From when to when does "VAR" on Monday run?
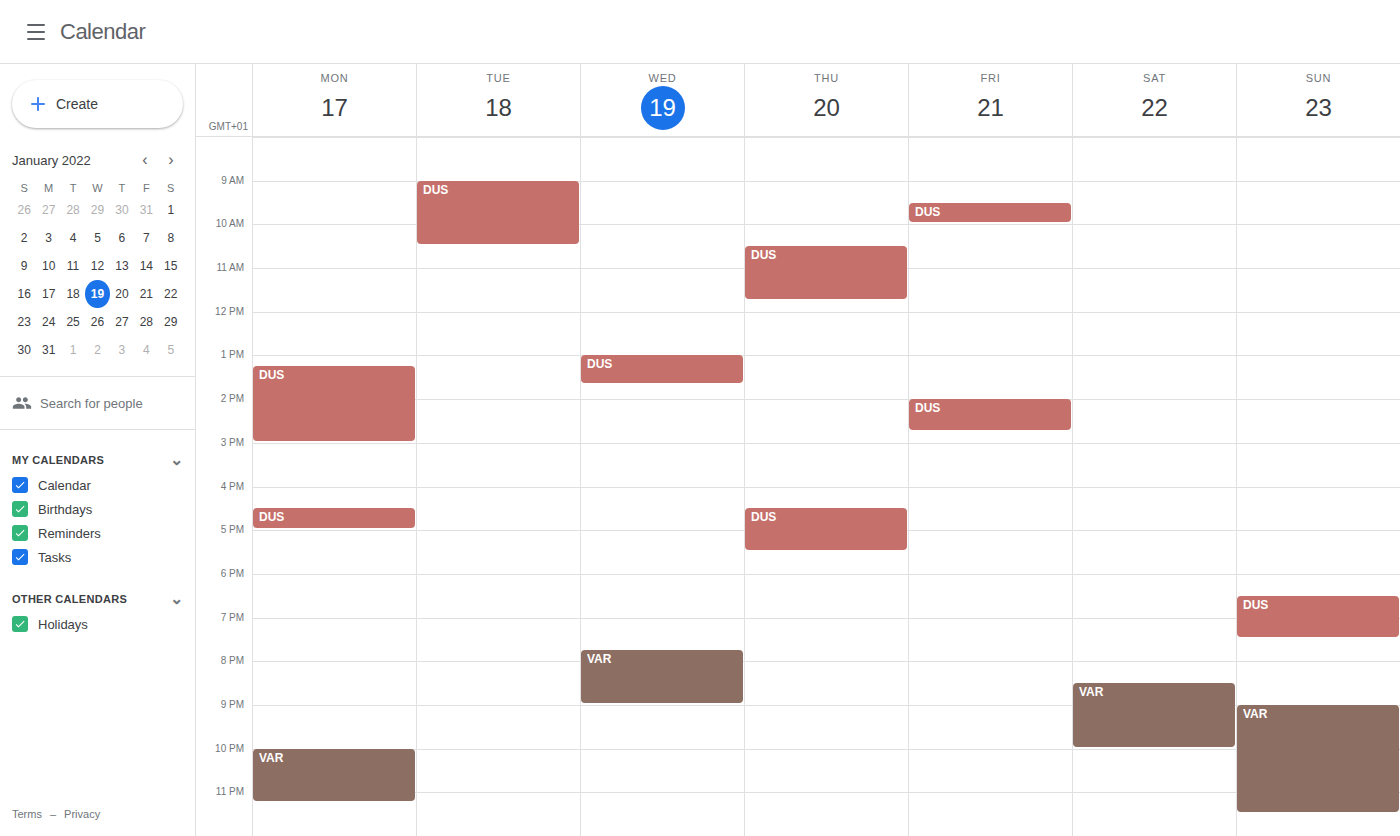
10:00 PM to 11:15 PM